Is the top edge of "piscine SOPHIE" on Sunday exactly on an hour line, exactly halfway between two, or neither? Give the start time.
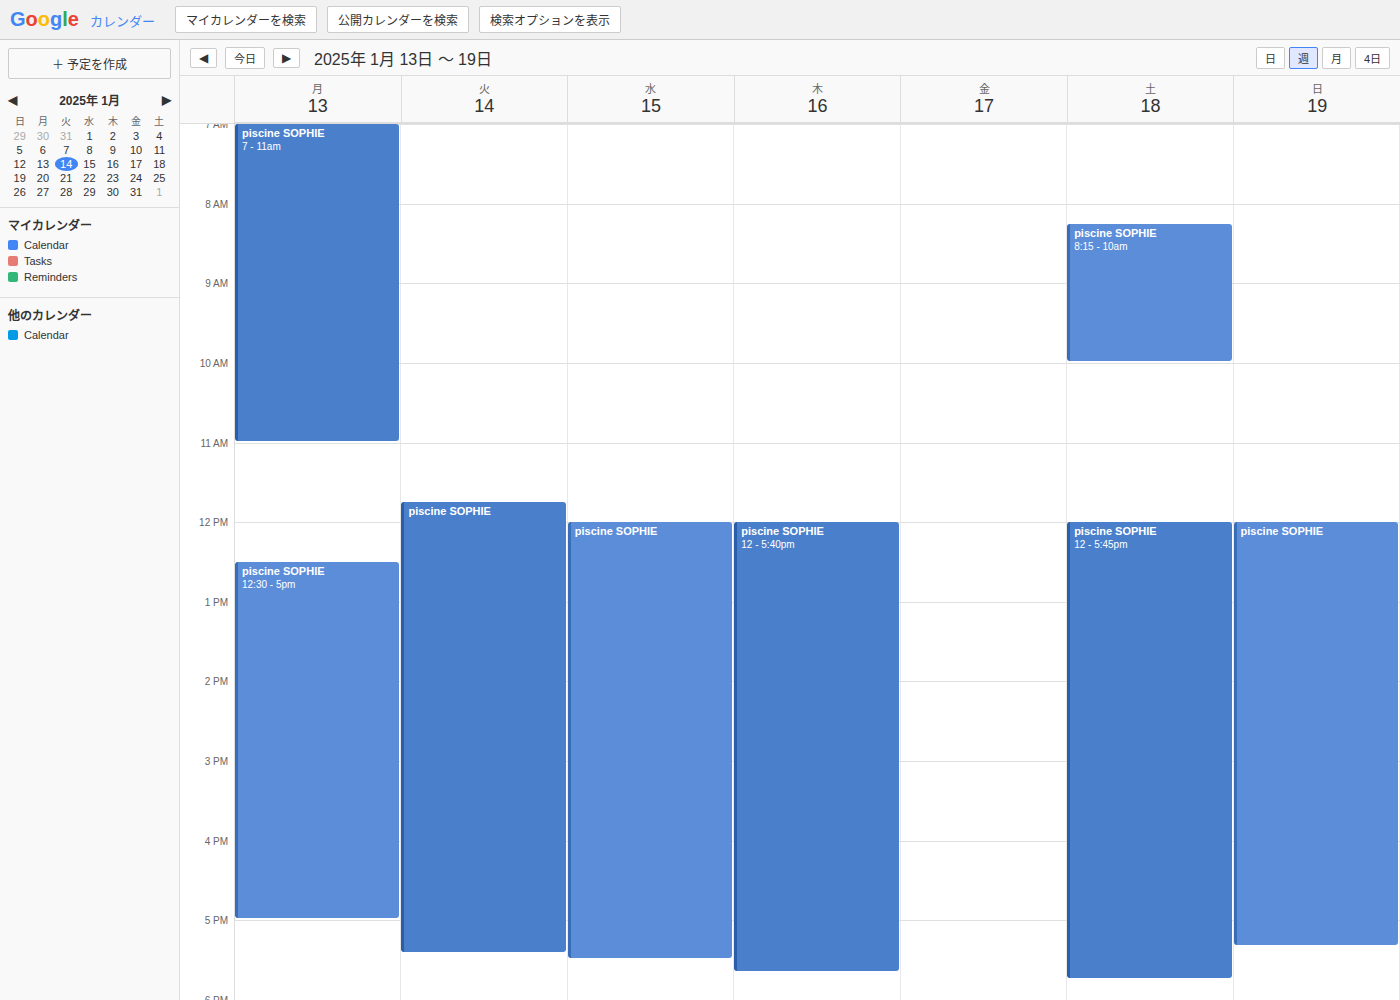
12:00 PM -- exactly on the 12 PM line.